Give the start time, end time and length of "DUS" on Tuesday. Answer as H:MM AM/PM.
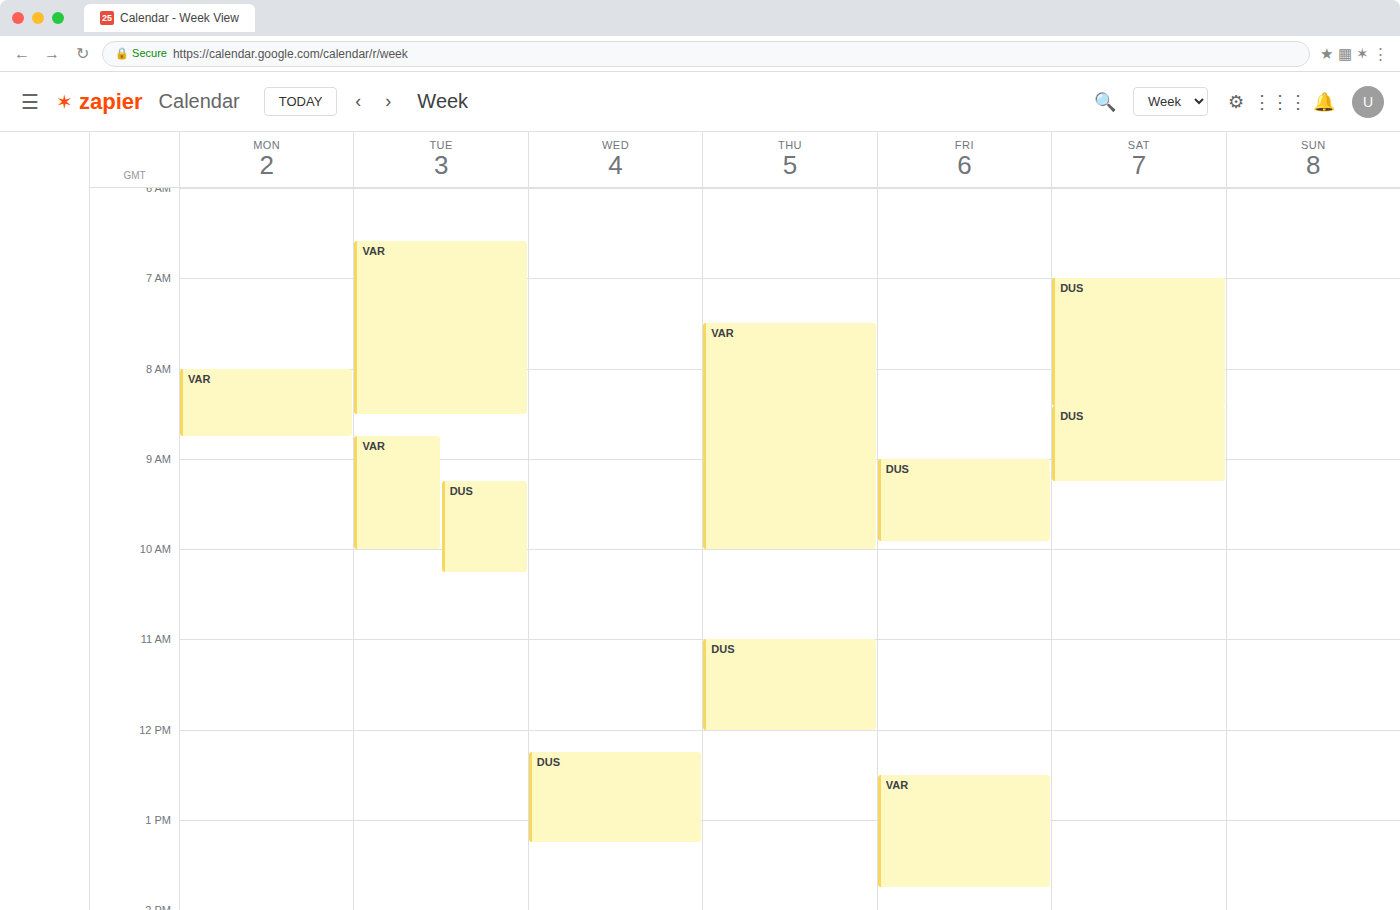
9:15 AM to 10:15 AM, 1 hour